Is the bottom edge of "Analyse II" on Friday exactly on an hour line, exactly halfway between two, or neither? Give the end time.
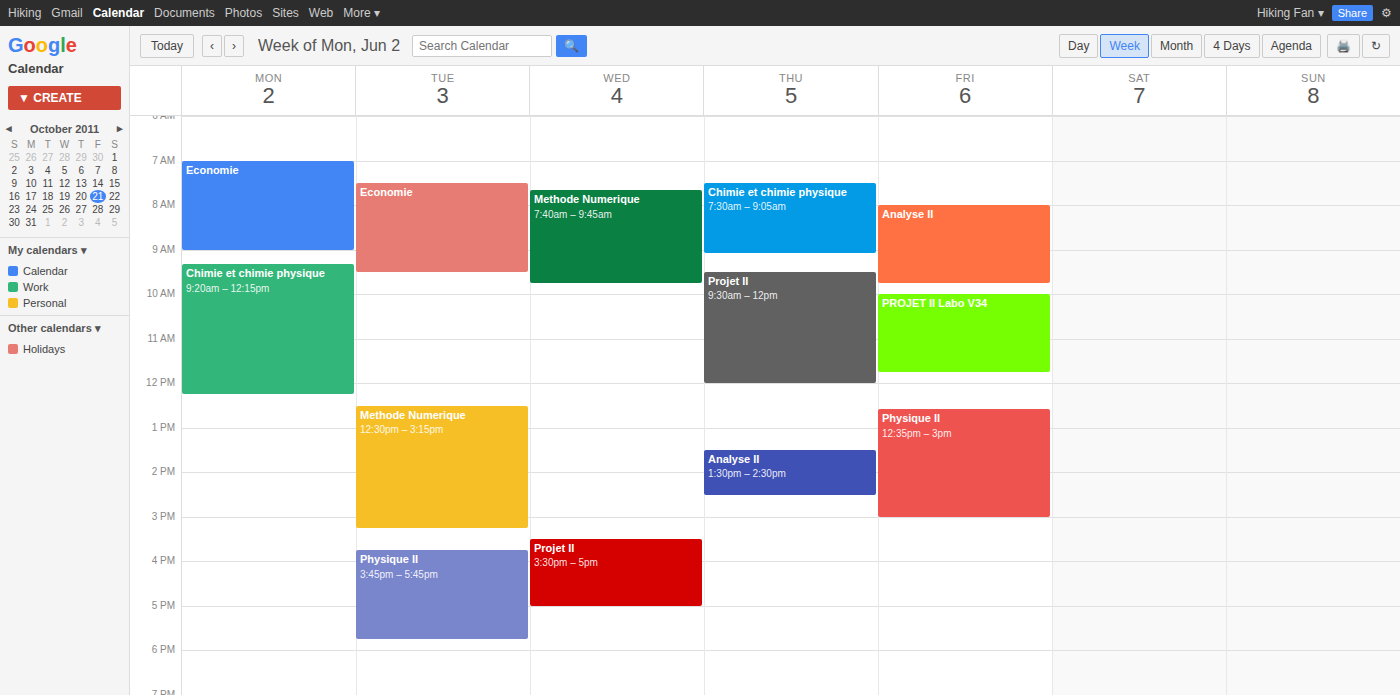
9:45 AM -- neither: three quarters of the way from the 9 AM line to the 10 AM line.